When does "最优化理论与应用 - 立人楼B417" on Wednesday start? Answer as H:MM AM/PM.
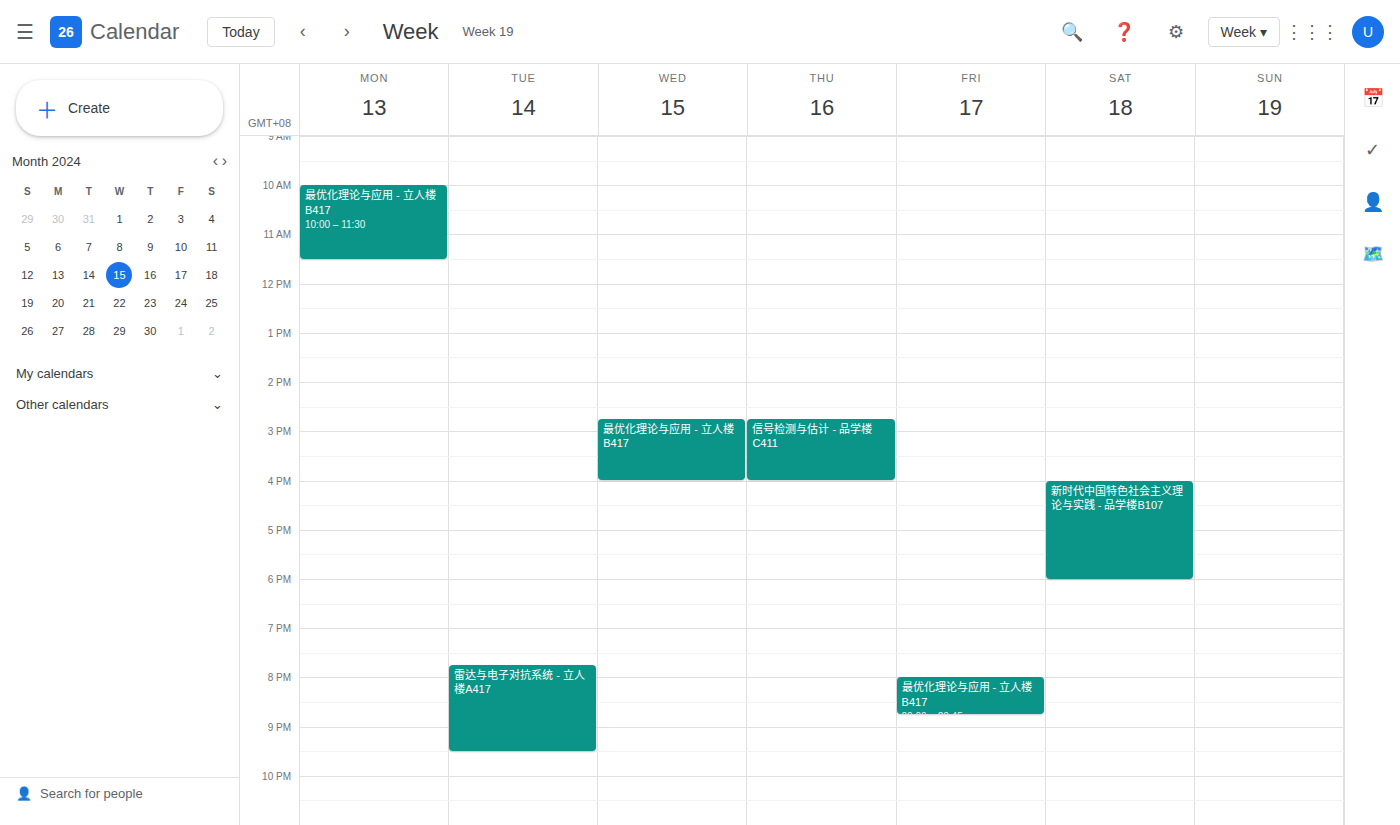
2:45 PM